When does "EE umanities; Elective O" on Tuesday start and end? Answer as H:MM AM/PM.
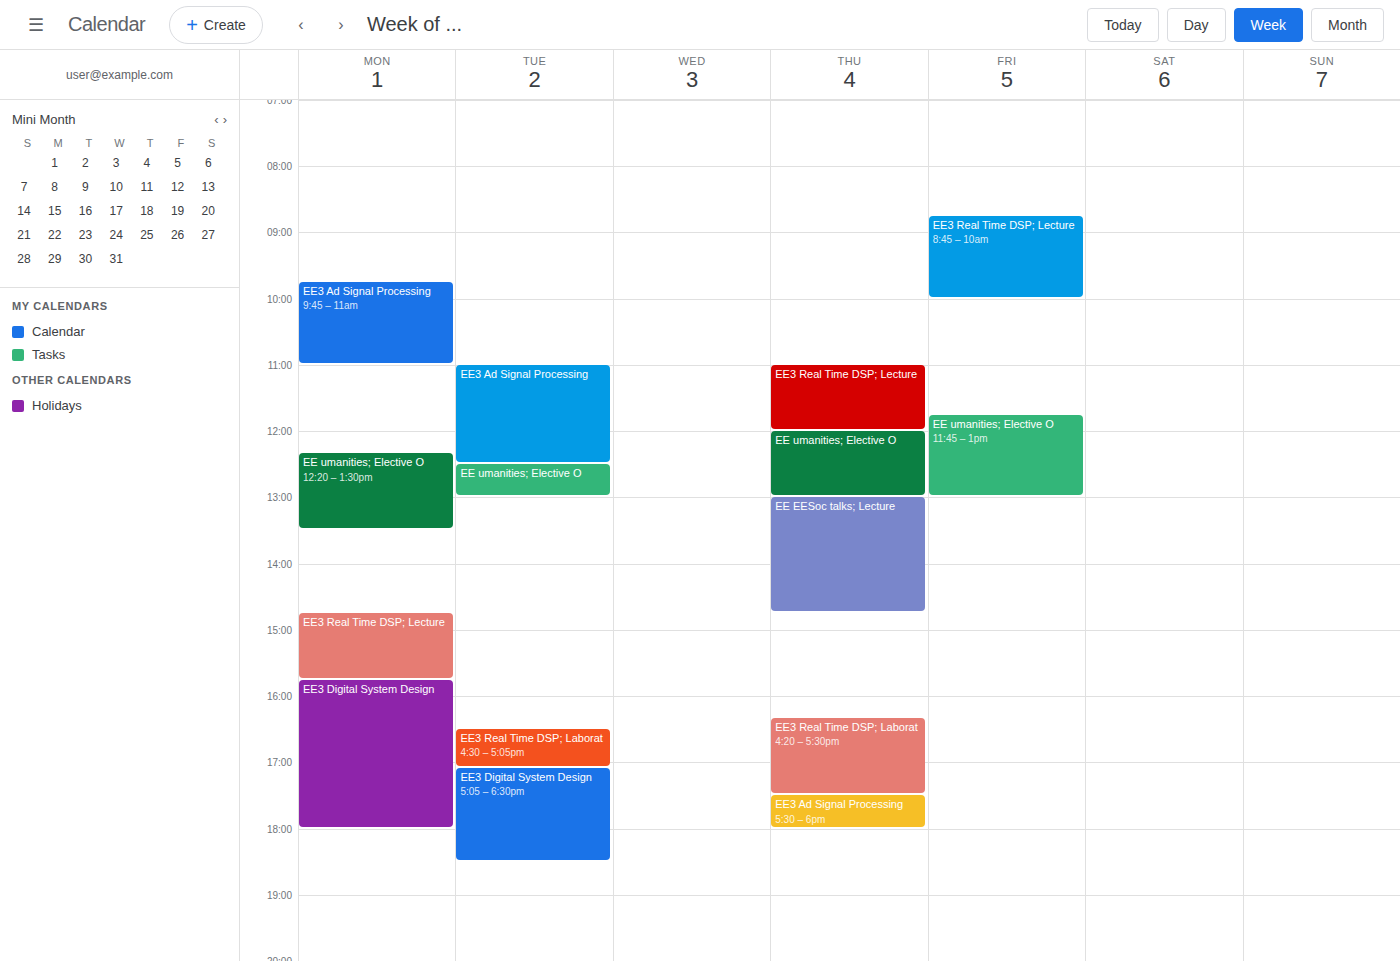
12:30 PM to 1:00 PM